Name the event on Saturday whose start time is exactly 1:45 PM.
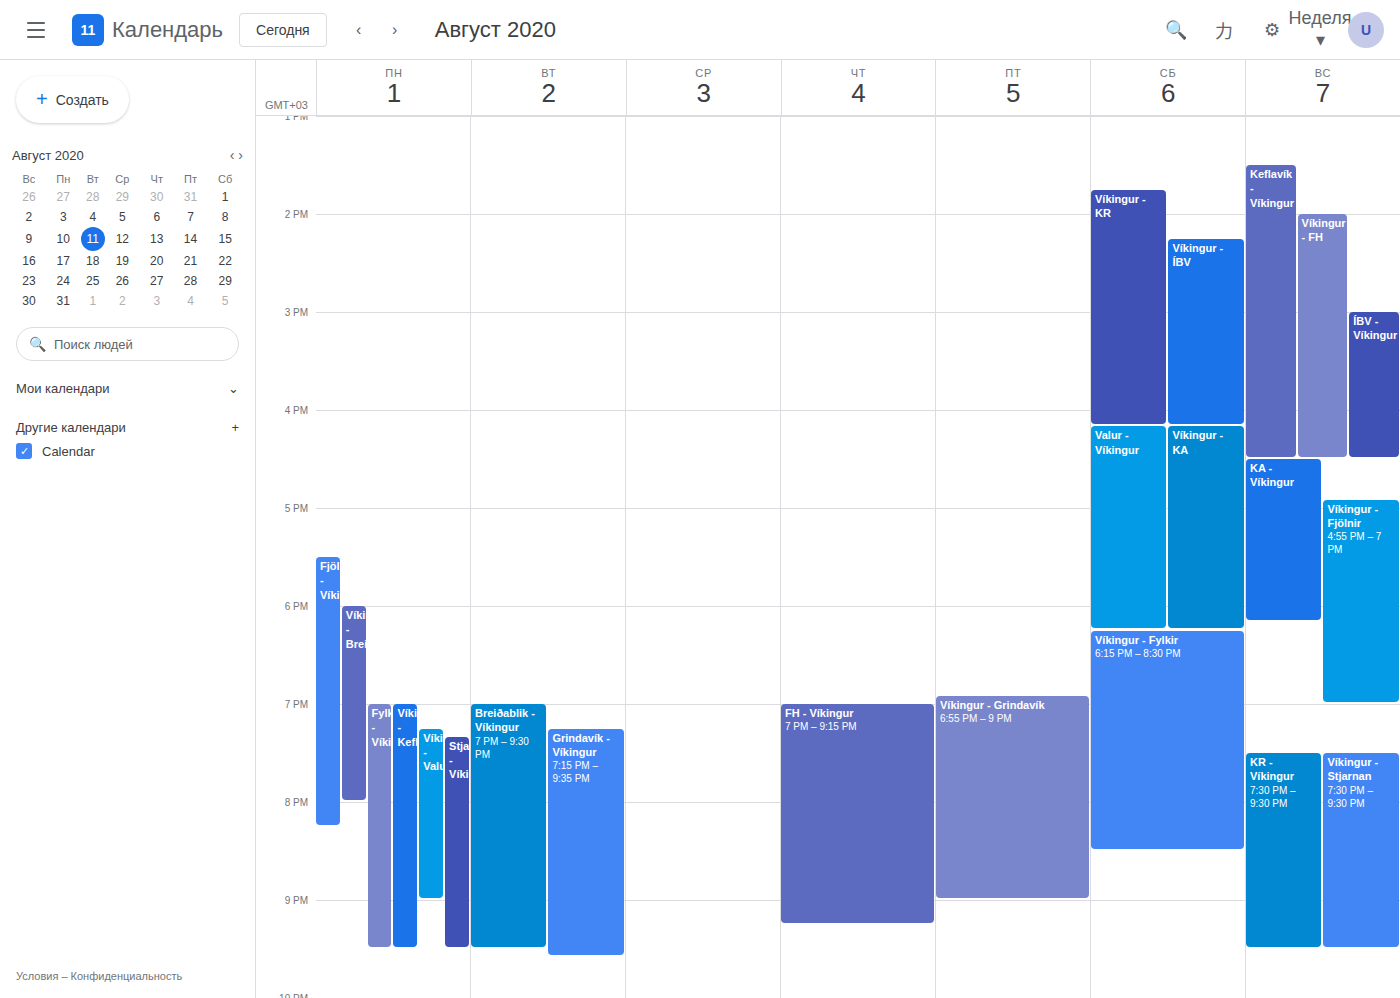
"Víkingur - KR"